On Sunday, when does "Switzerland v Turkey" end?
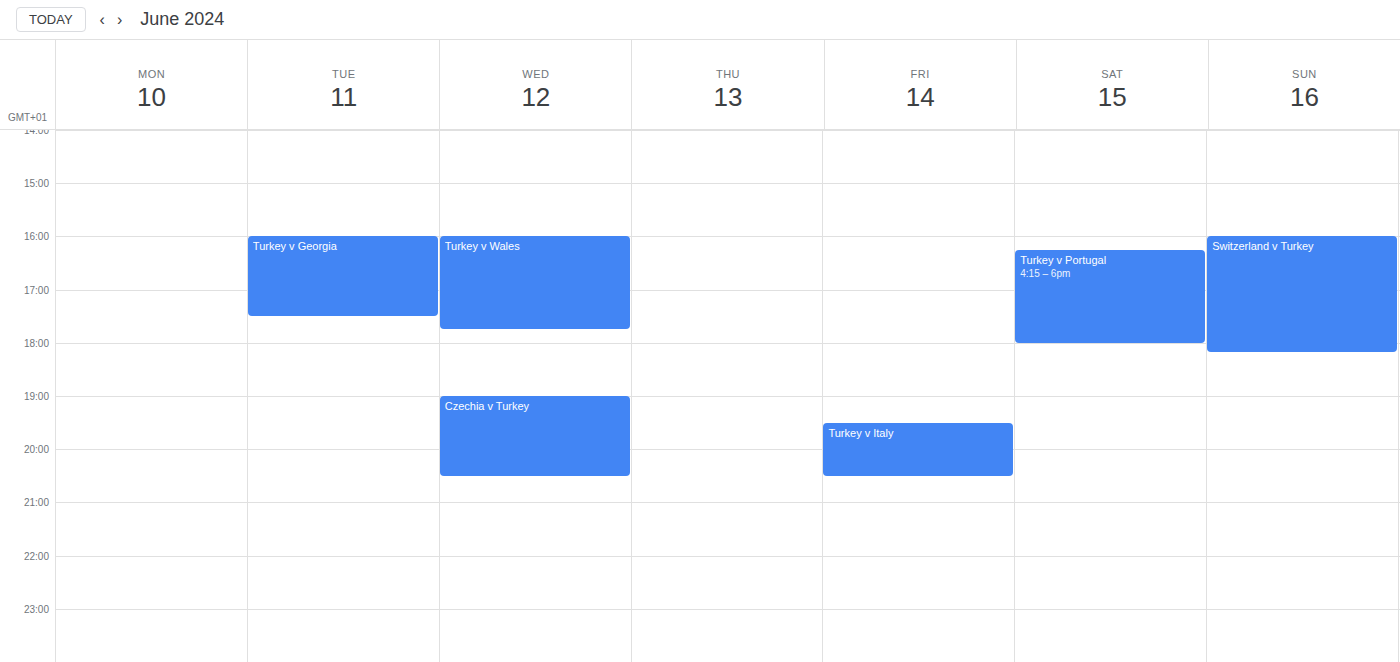
6:10 PM